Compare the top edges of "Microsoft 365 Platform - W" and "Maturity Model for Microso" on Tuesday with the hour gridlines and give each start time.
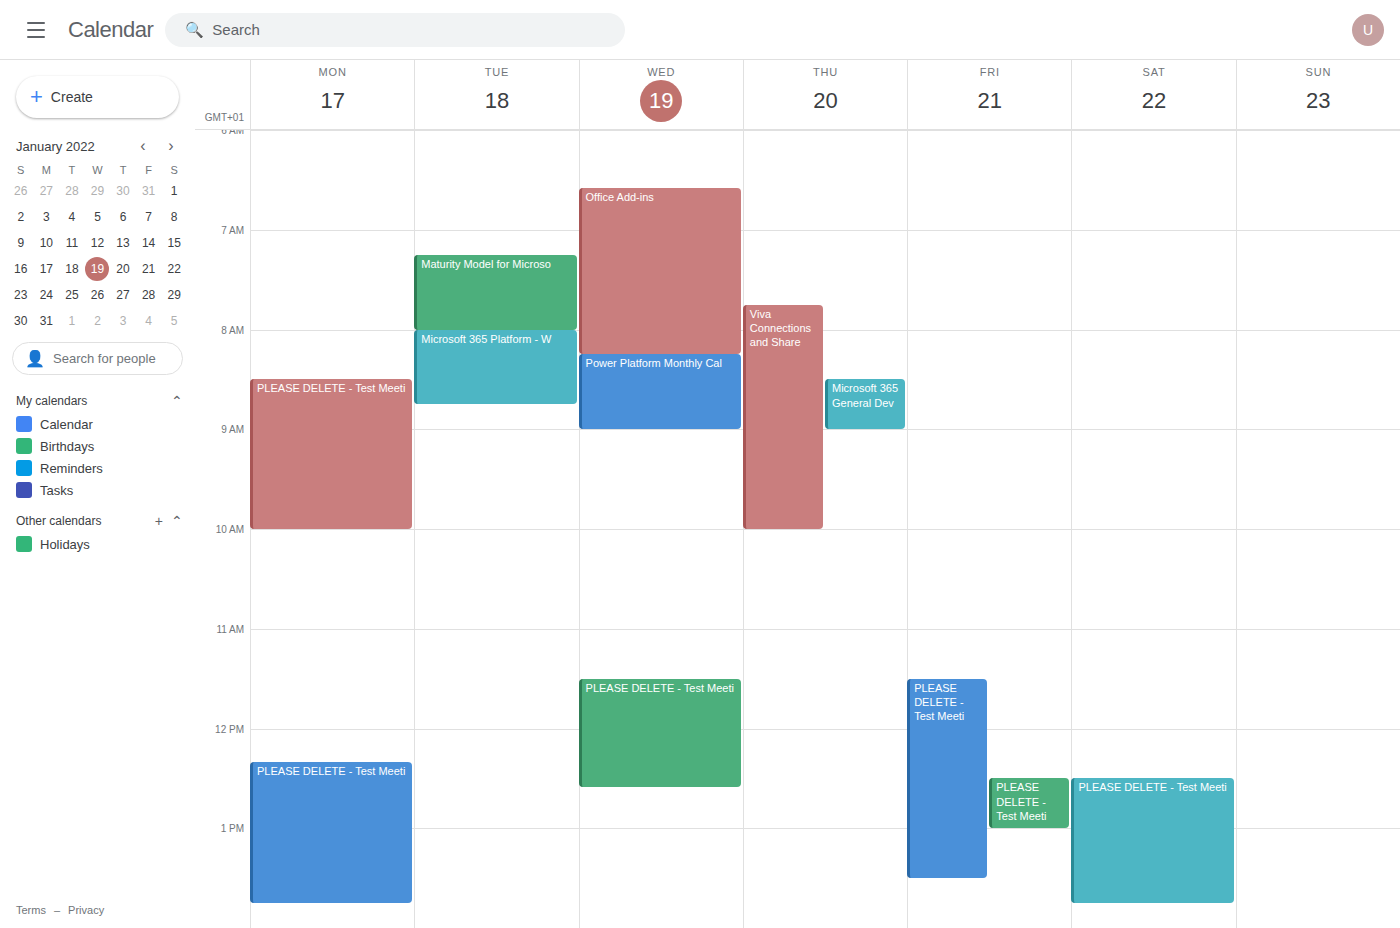
"Microsoft 365 Platform - W": 8:00 AM, exactly on the 8 AM line. "Maturity Model for Microso": 7:15 AM, neither: a quarter of the way from the 7 AM line to the 8 AM line.